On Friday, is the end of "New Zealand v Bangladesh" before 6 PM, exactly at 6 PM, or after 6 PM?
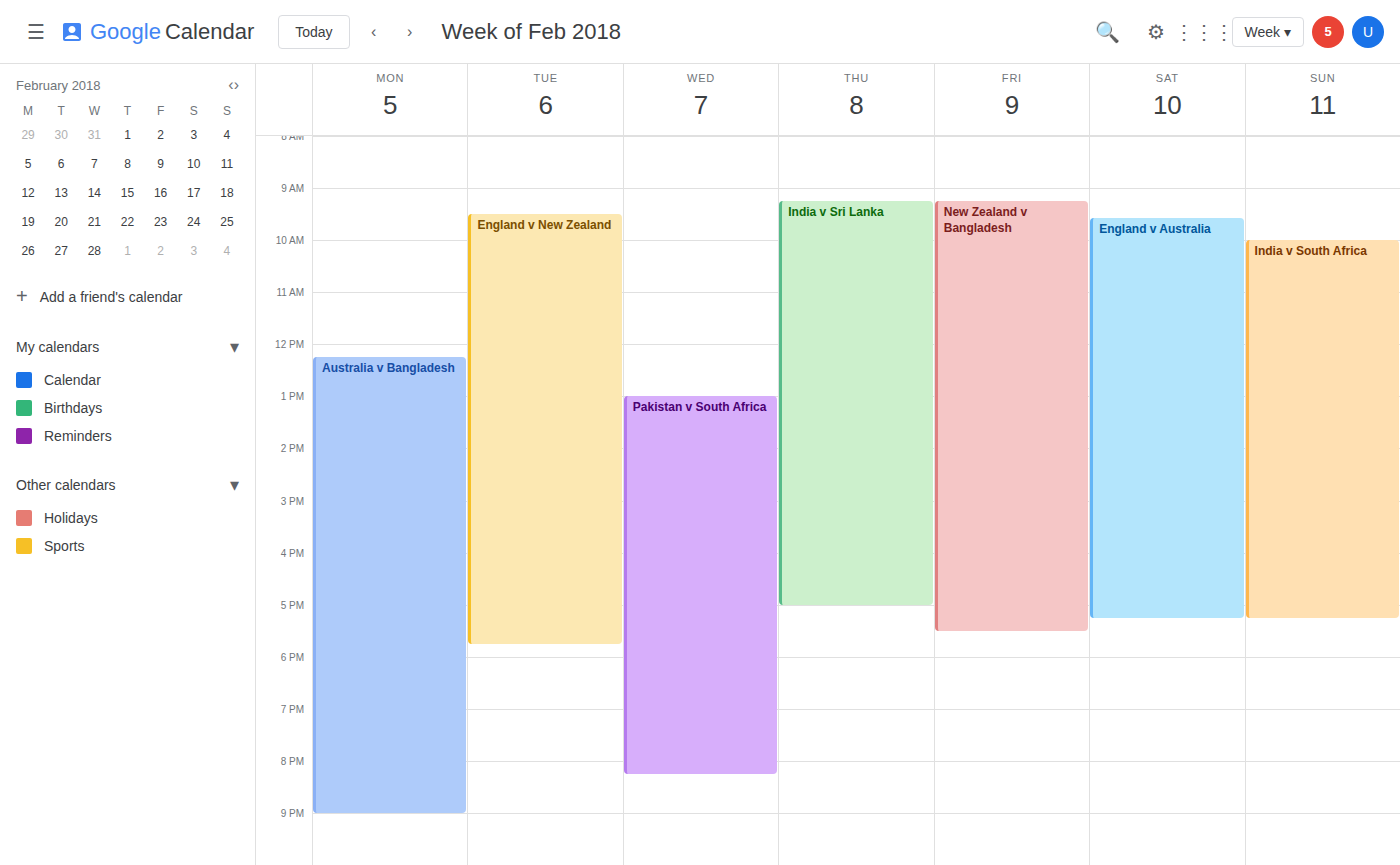
5:30 PM -- before 6 PM, 30 minutes above the 6 PM line.